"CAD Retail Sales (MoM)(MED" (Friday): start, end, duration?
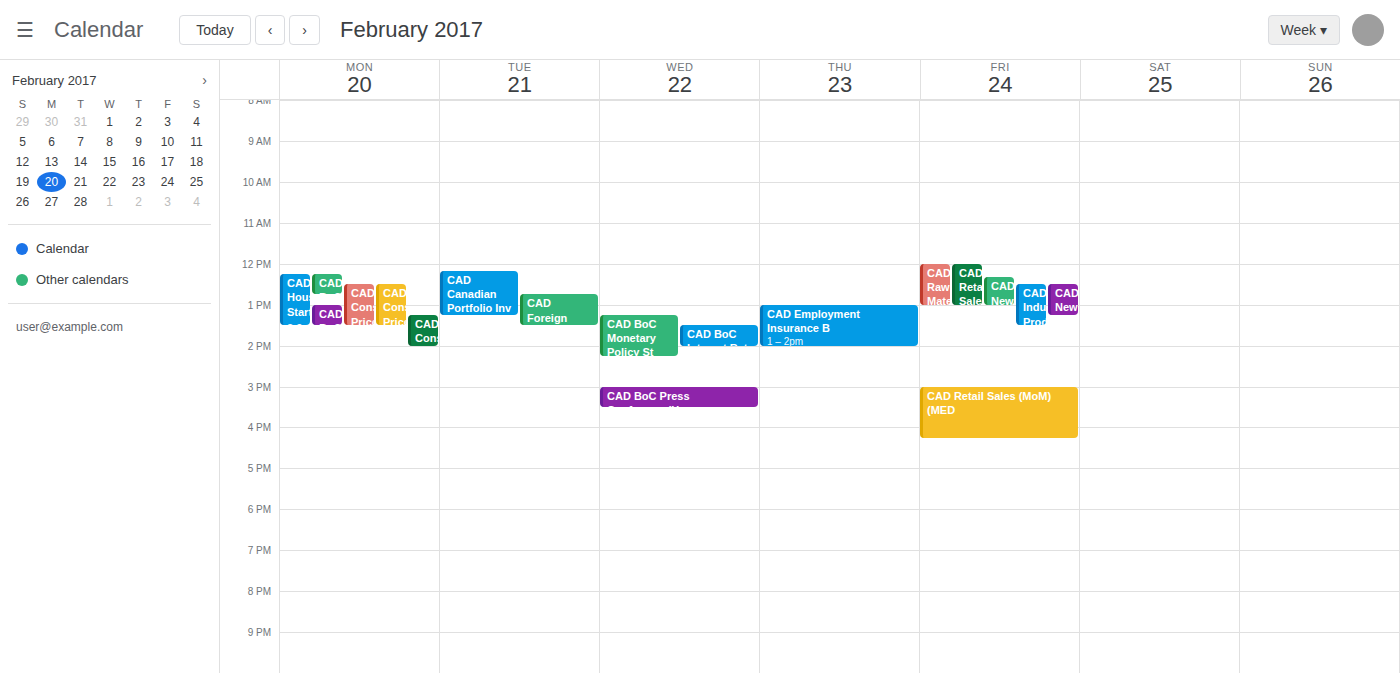
15:00 to 16:15, 1 hour 15 minutes